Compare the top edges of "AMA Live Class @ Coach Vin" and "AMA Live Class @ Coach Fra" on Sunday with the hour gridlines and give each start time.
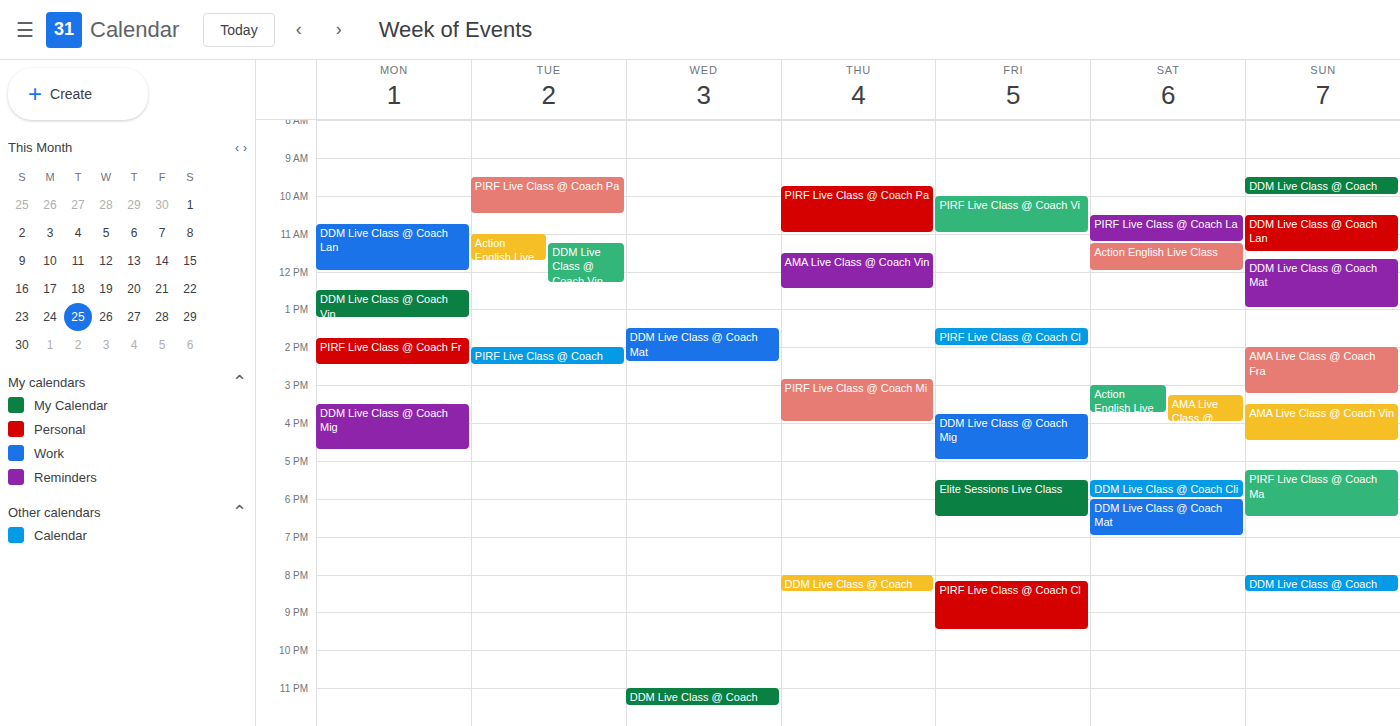
"AMA Live Class @ Coach Vin": 3:30 PM, halfway between the 3 PM and 4 PM lines. "AMA Live Class @ Coach Fra": 2:00 PM, exactly on the 2 PM line.